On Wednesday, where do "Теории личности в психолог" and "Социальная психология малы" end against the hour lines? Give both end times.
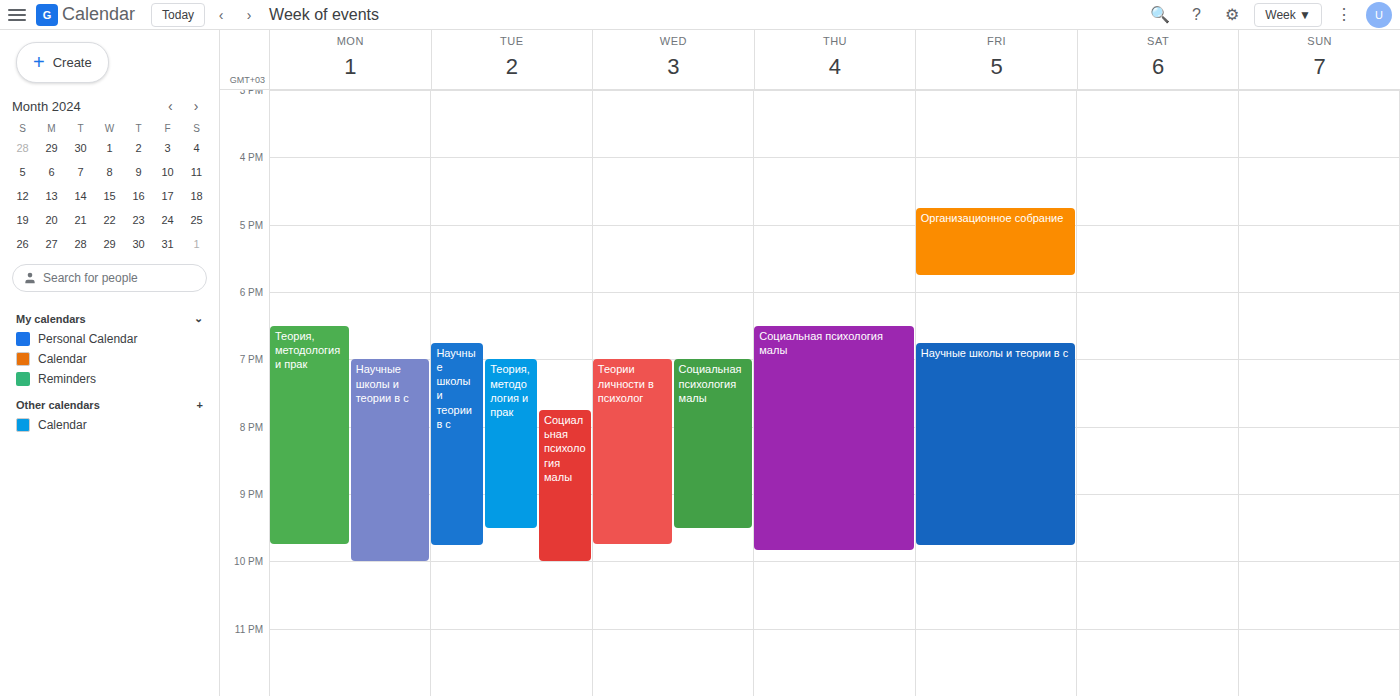
"Теории личности в психолог": 9:45 PM, neither: three quarters of the way from the 9 PM line to the 10 PM line. "Социальная психология малы": 9:30 PM, halfway between the 9 PM and 10 PM lines.